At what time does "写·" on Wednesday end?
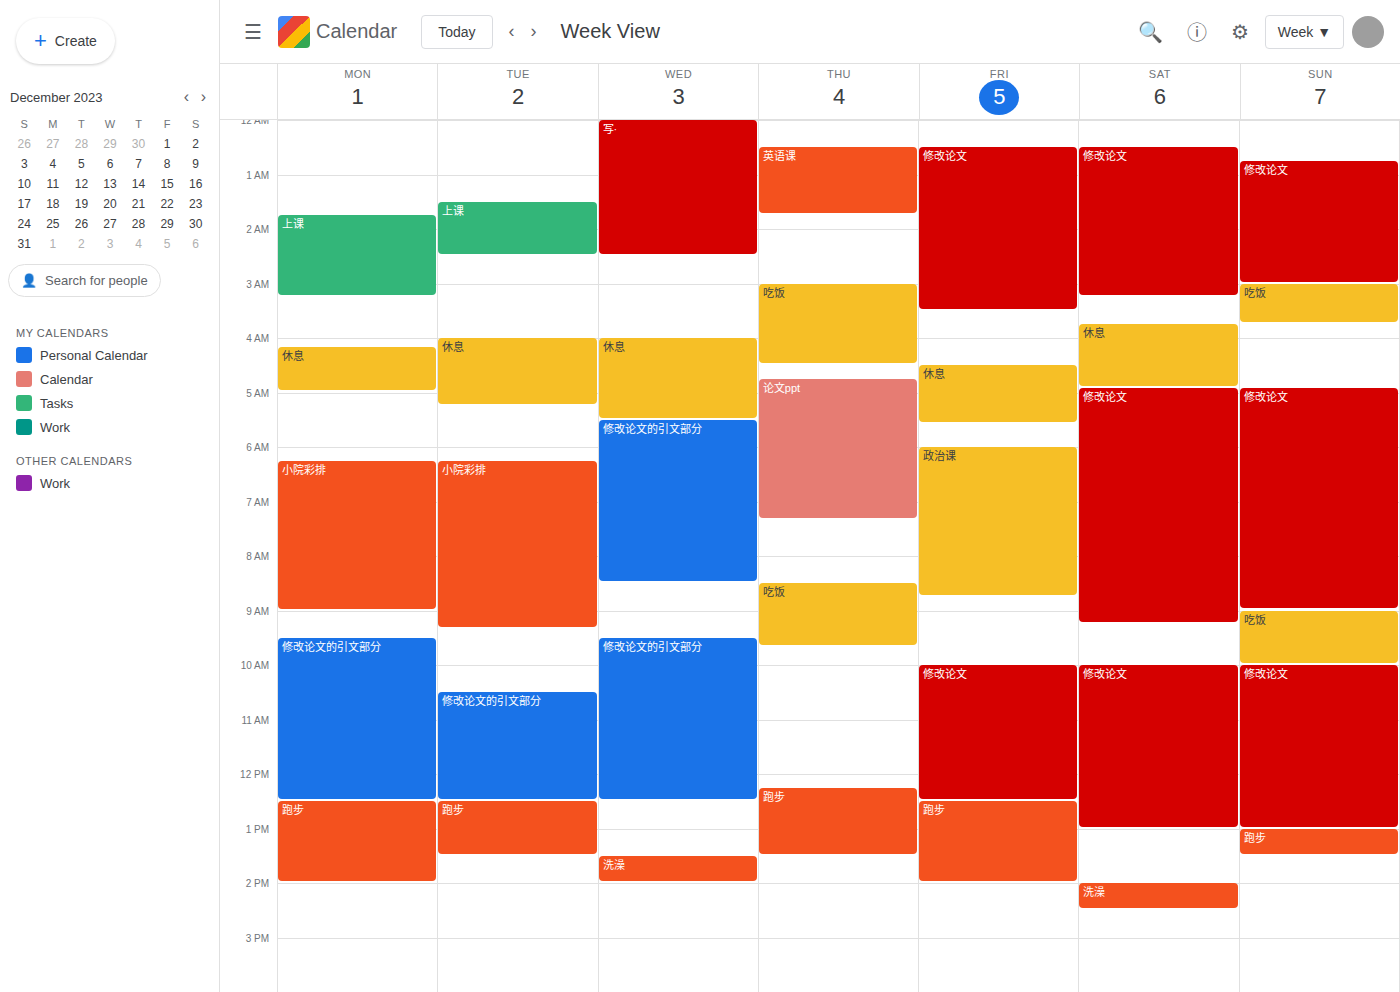
2:30 AM